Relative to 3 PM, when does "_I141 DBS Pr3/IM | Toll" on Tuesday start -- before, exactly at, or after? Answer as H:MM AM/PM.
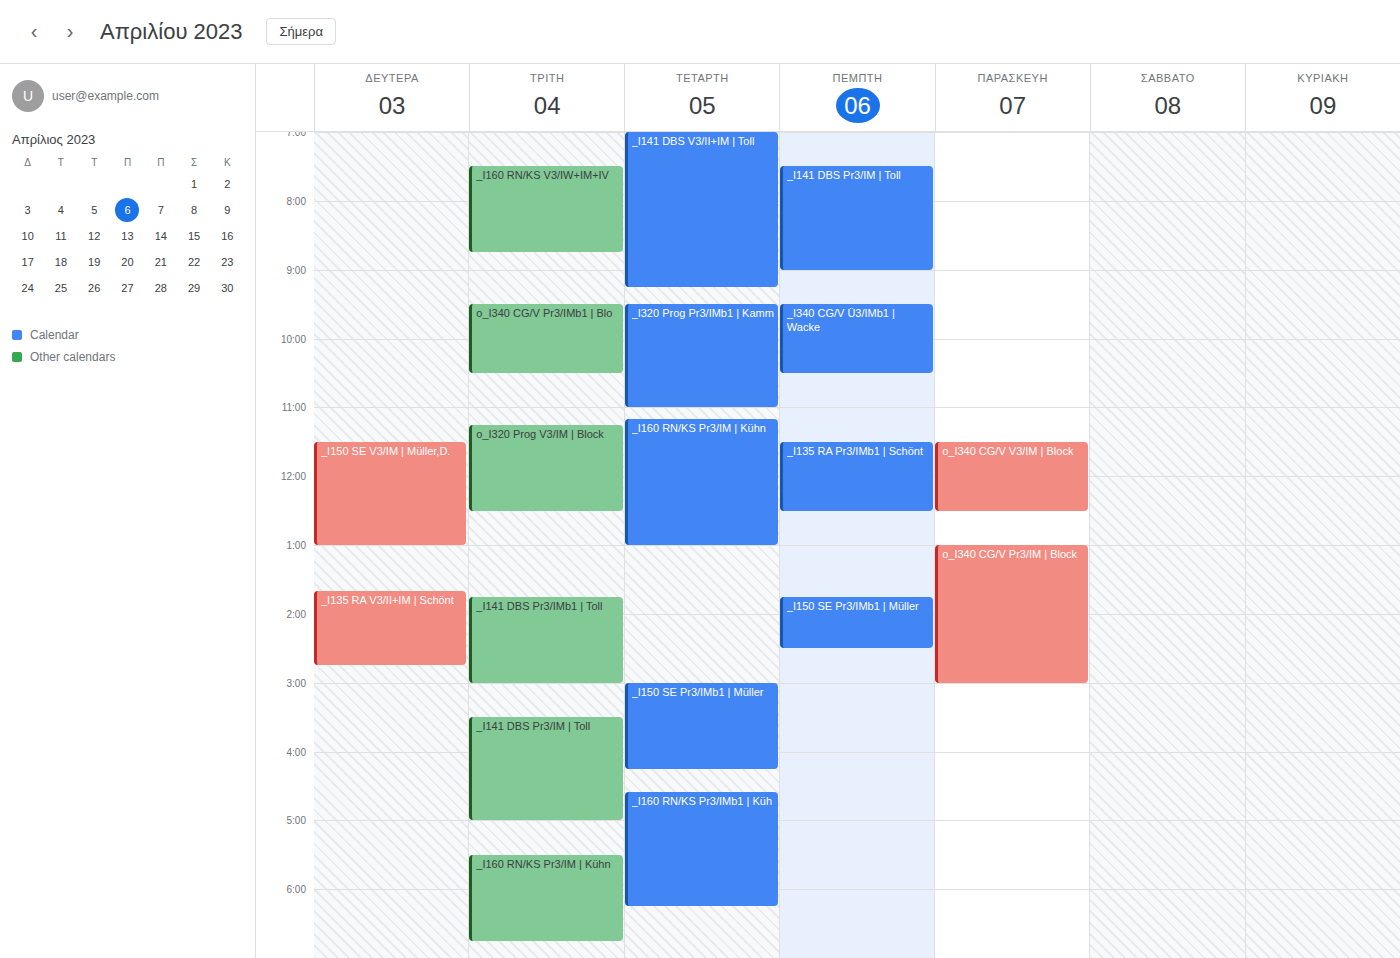
3:30 PM -- after 3 PM, 30 minutes below the 3 PM line.